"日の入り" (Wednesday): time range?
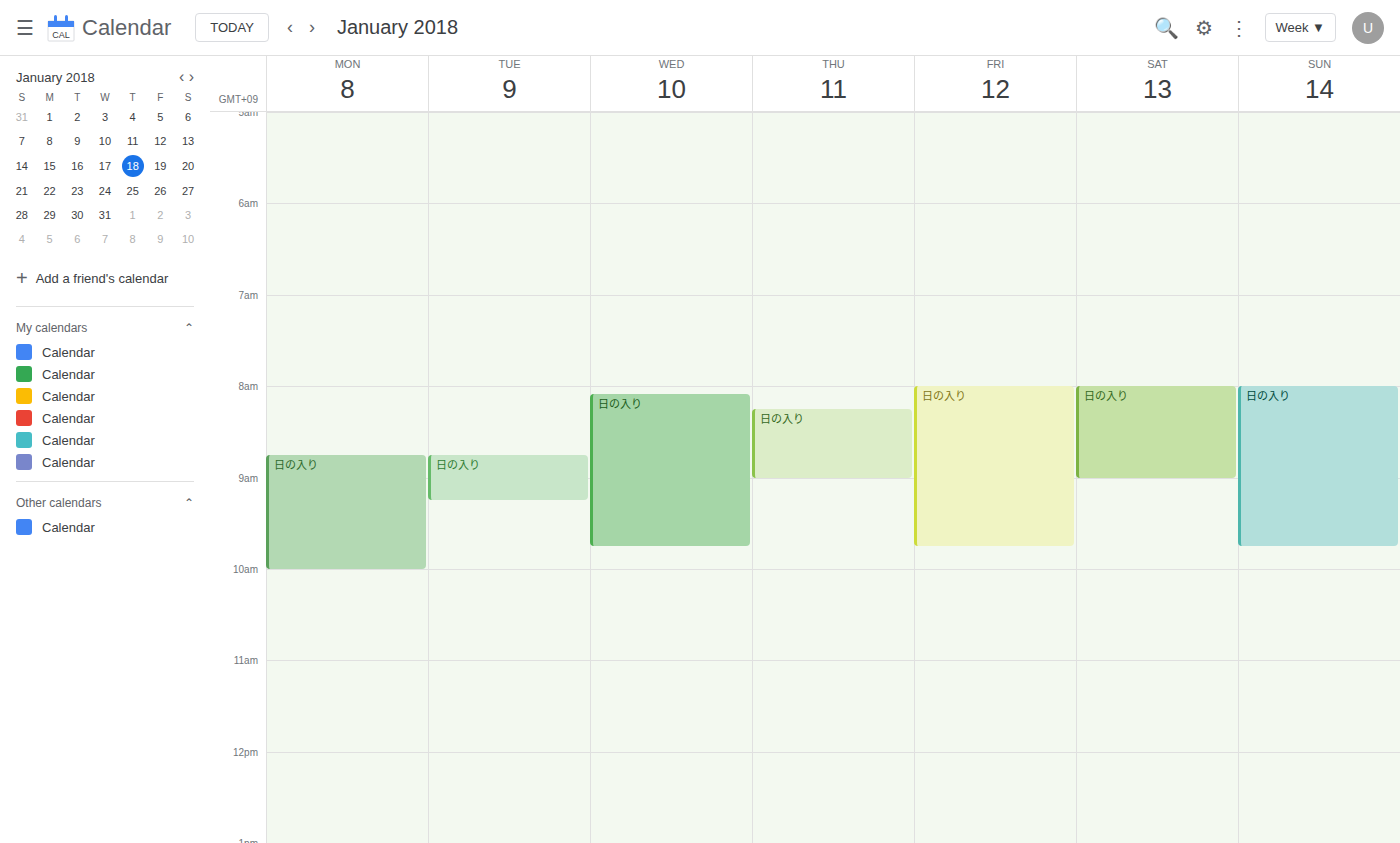
8:05 AM to 9:45 AM